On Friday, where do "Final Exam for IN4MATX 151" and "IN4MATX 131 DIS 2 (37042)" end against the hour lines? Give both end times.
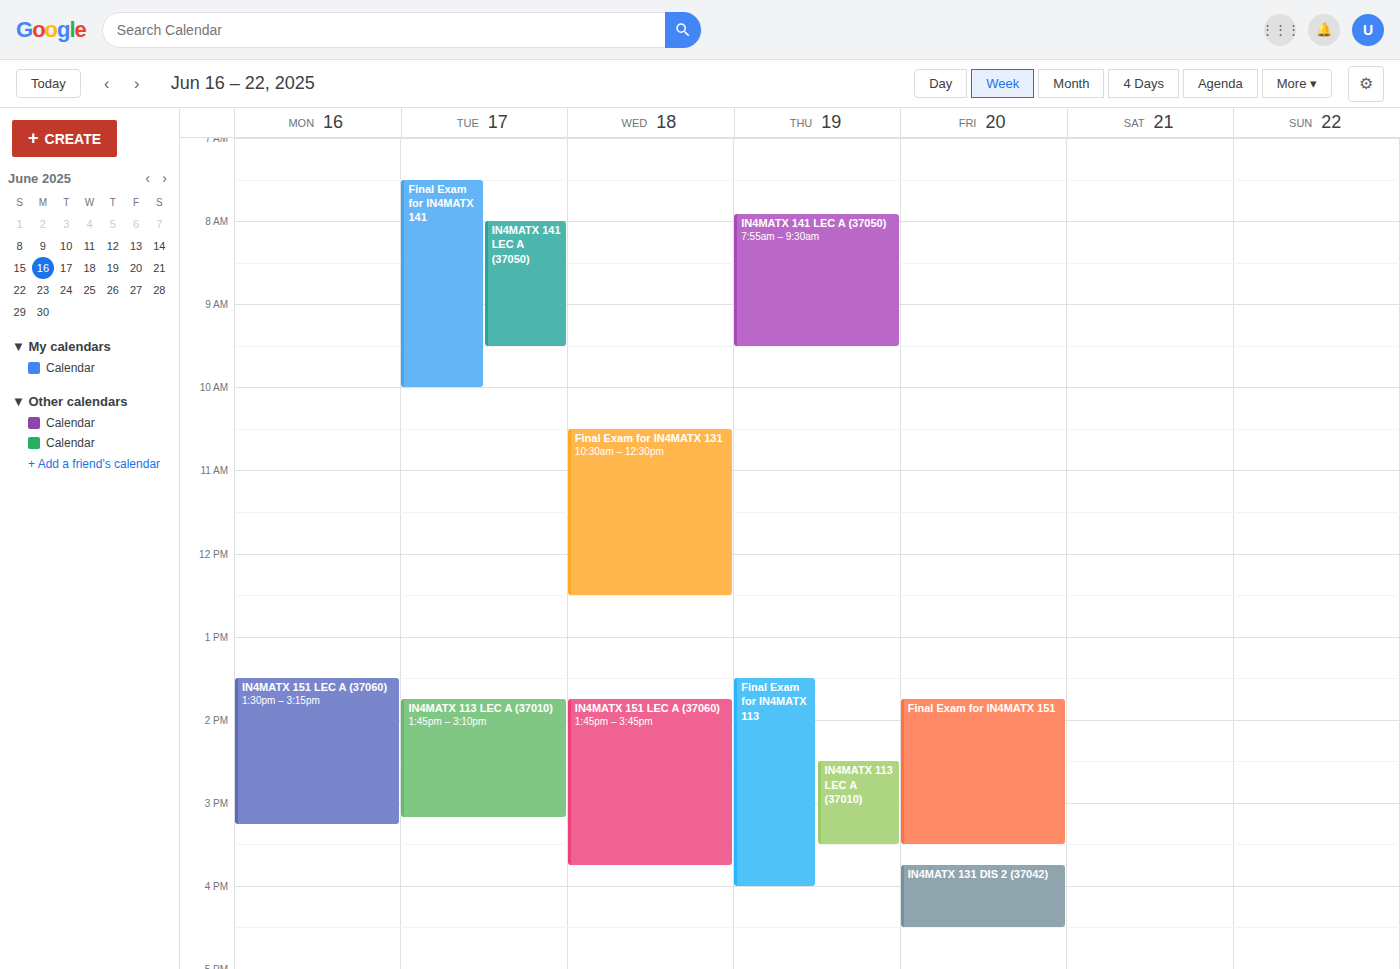
"Final Exam for IN4MATX 151": 3:30 PM, halfway between the 3 PM and 4 PM lines. "IN4MATX 131 DIS 2 (37042)": 4:30 PM, halfway between the 4 PM and 5 PM lines.